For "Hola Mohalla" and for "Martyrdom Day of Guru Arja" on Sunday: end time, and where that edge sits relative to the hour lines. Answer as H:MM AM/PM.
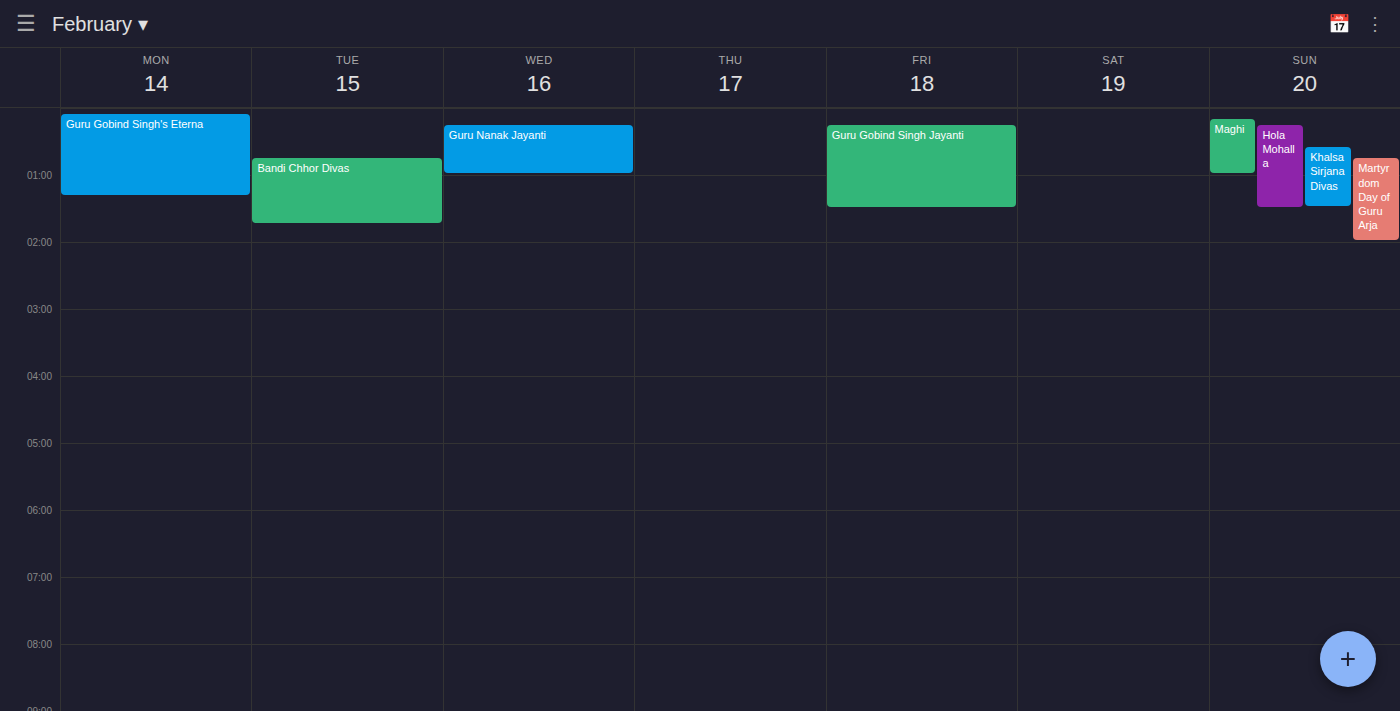
"Hola Mohalla": 1:30 AM, halfway between the 1 AM and 2 AM lines. "Martyrdom Day of Guru Arja": 2:00 AM, exactly on the 2 AM line.